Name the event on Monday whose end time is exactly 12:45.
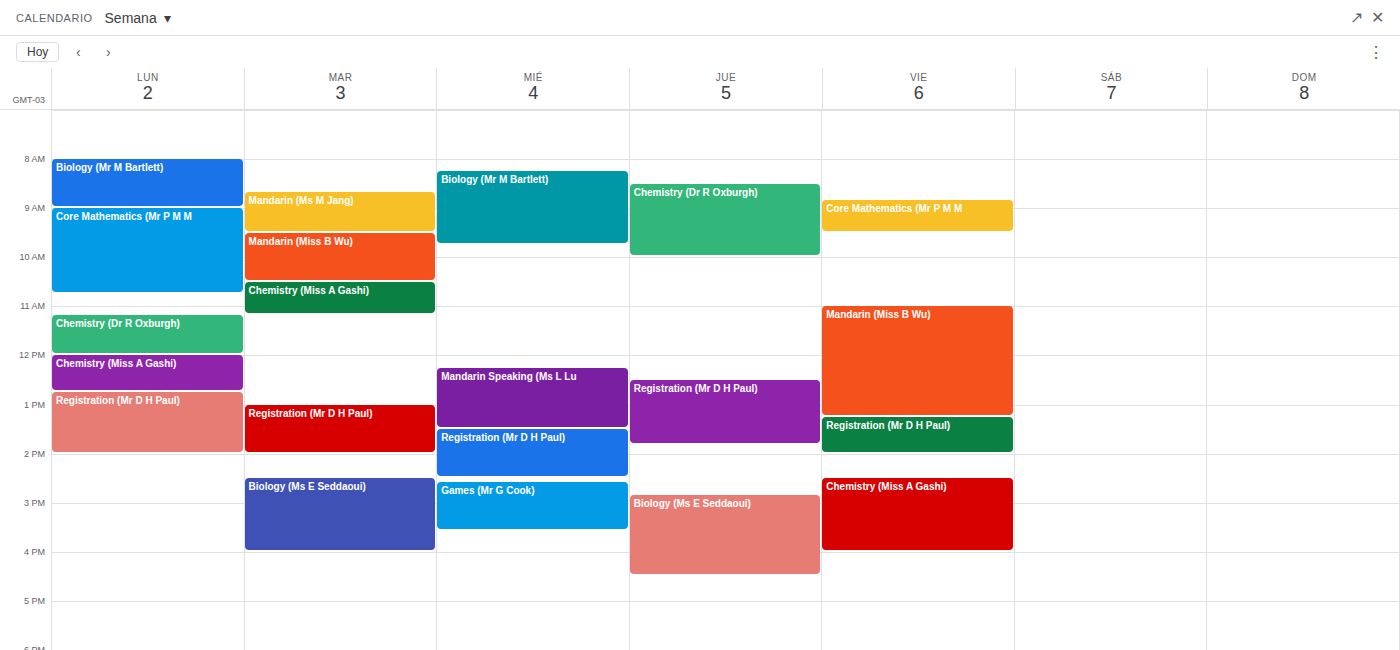
"Chemistry (Miss A Gashi)"